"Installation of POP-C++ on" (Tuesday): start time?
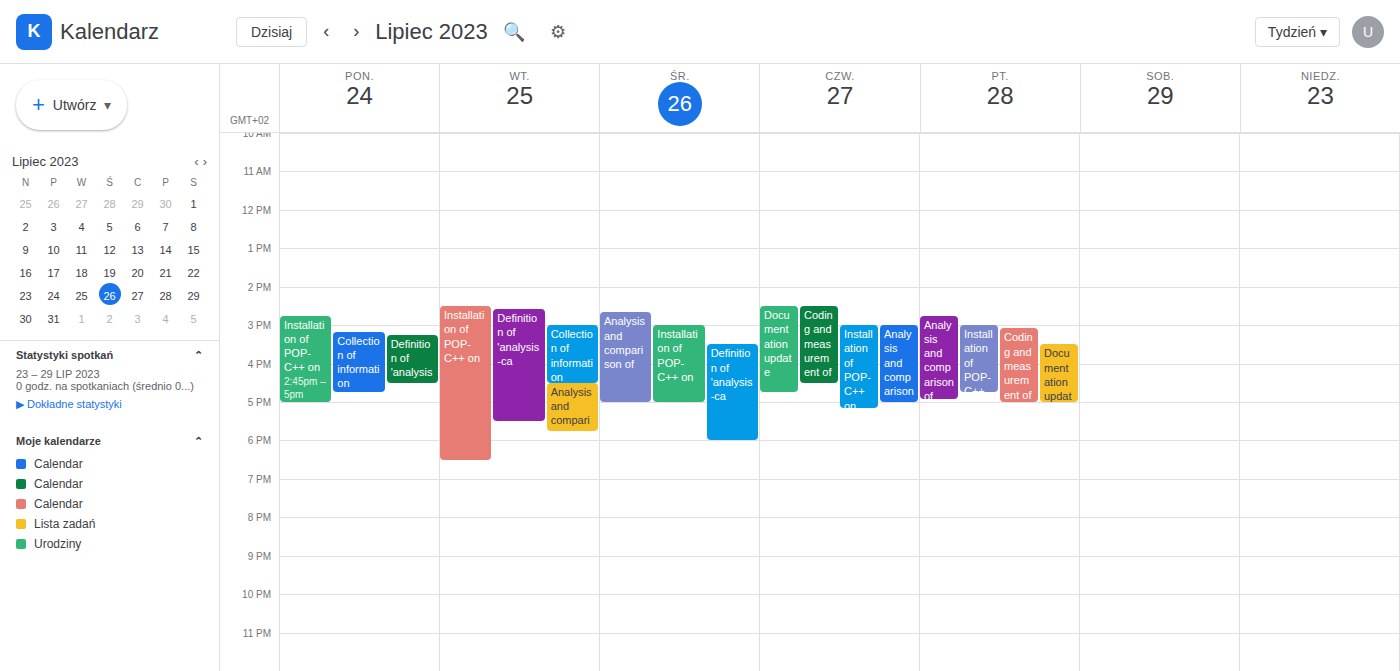
2:30 PM